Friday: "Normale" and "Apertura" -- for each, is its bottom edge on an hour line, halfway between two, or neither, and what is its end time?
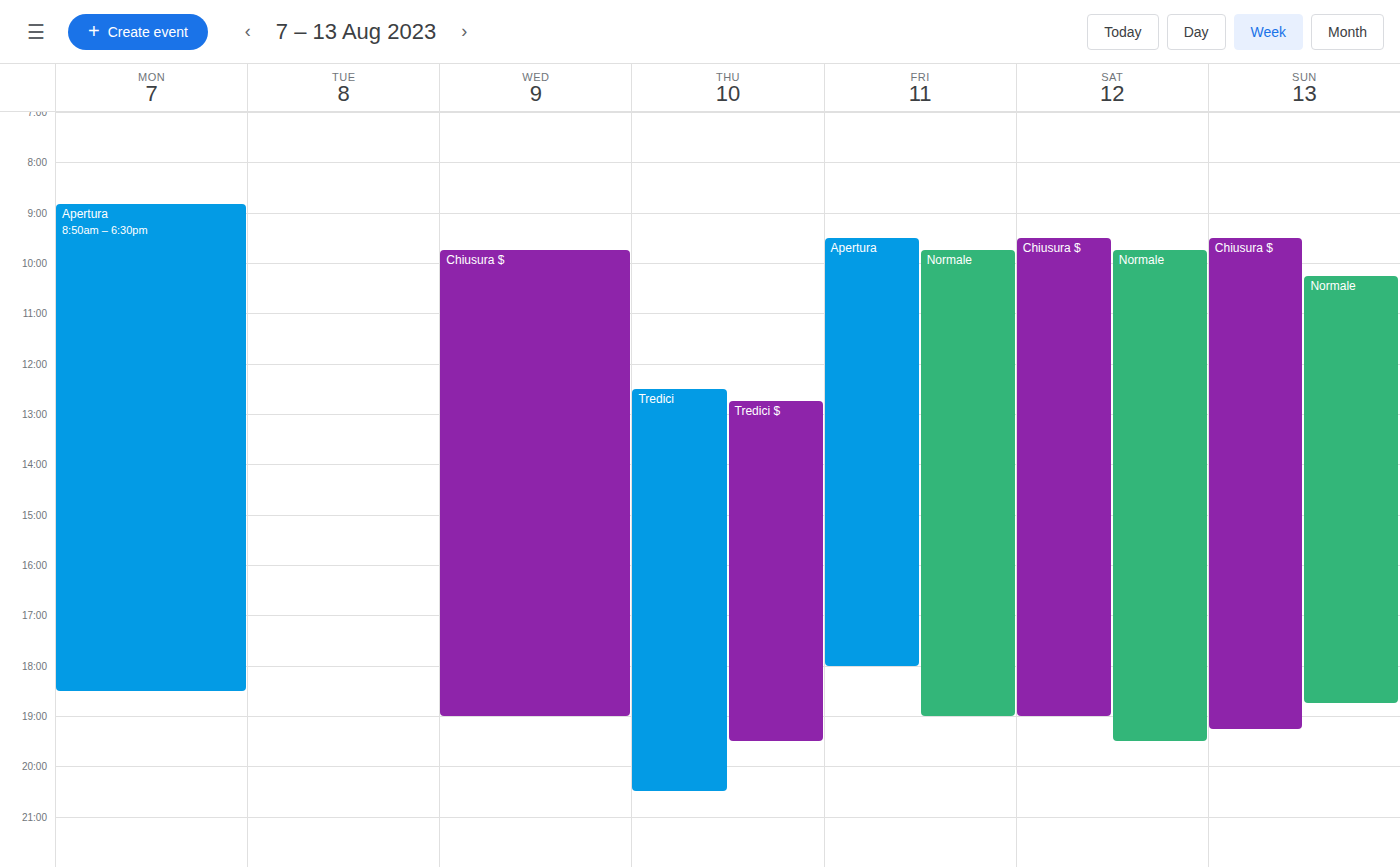
"Normale": 7:00 PM, exactly on the 7 PM line. "Apertura": 6:00 PM, exactly on the 6 PM line.